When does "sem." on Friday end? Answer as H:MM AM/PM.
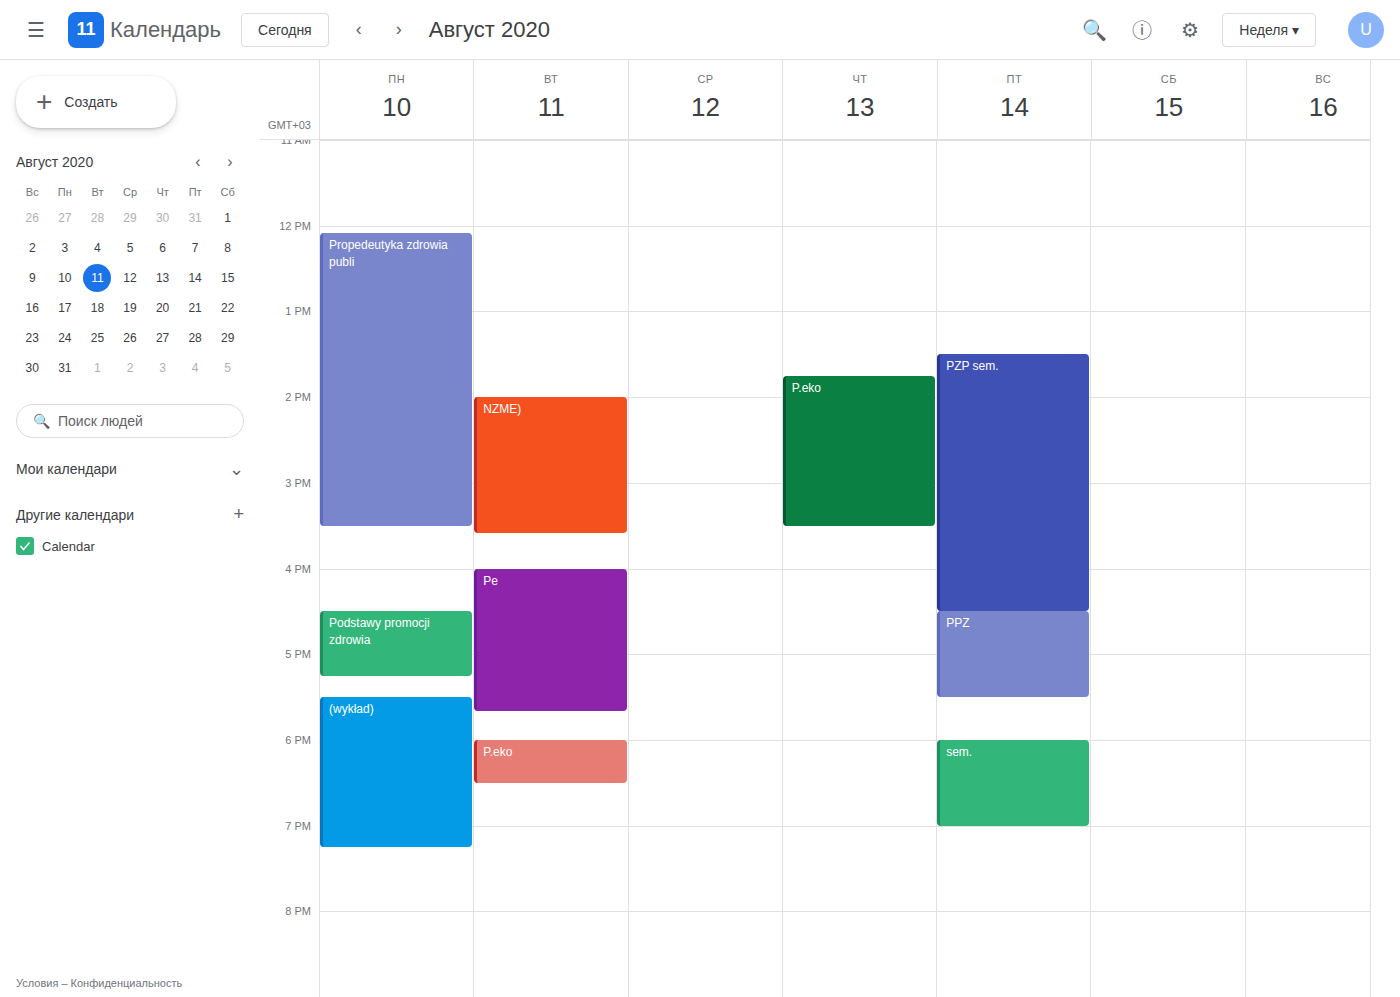
7:00 PM